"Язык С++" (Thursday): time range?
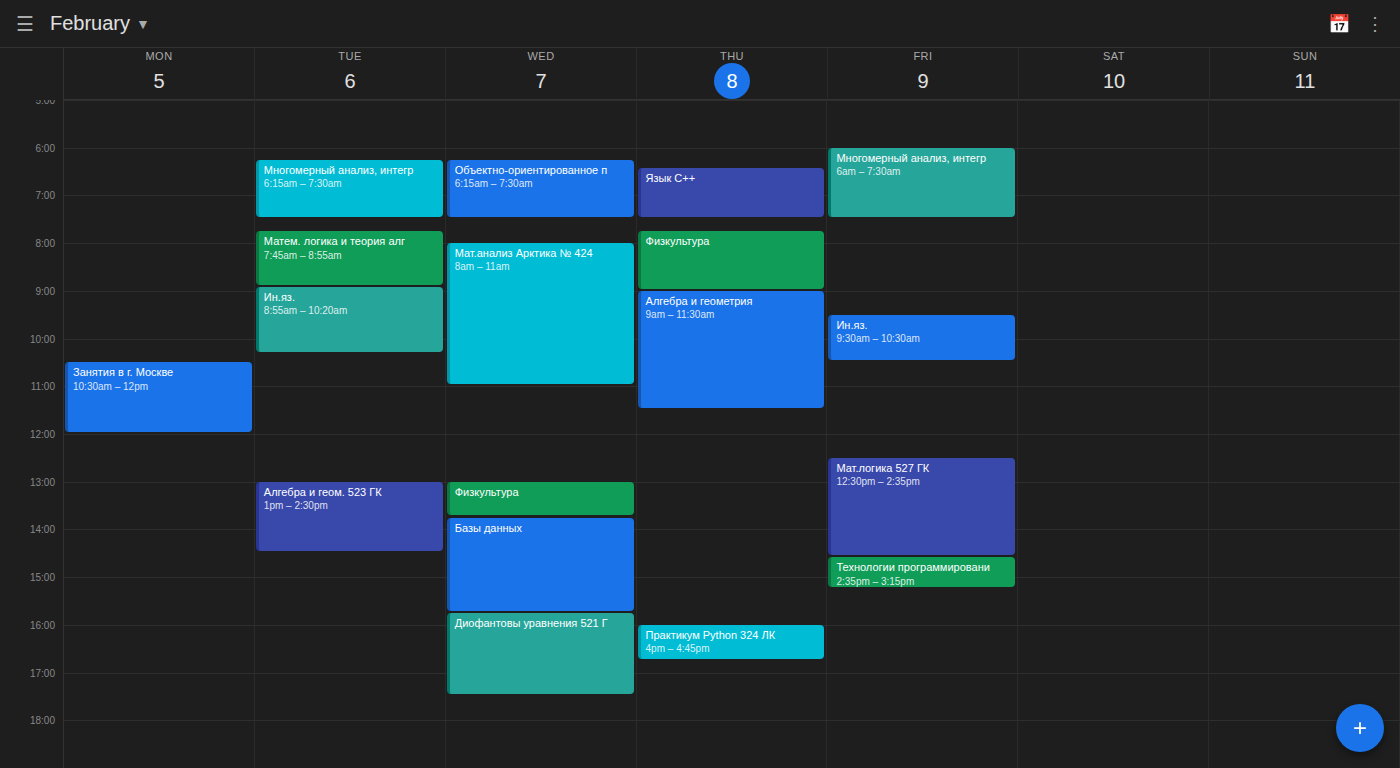
6:25 AM to 7:30 AM